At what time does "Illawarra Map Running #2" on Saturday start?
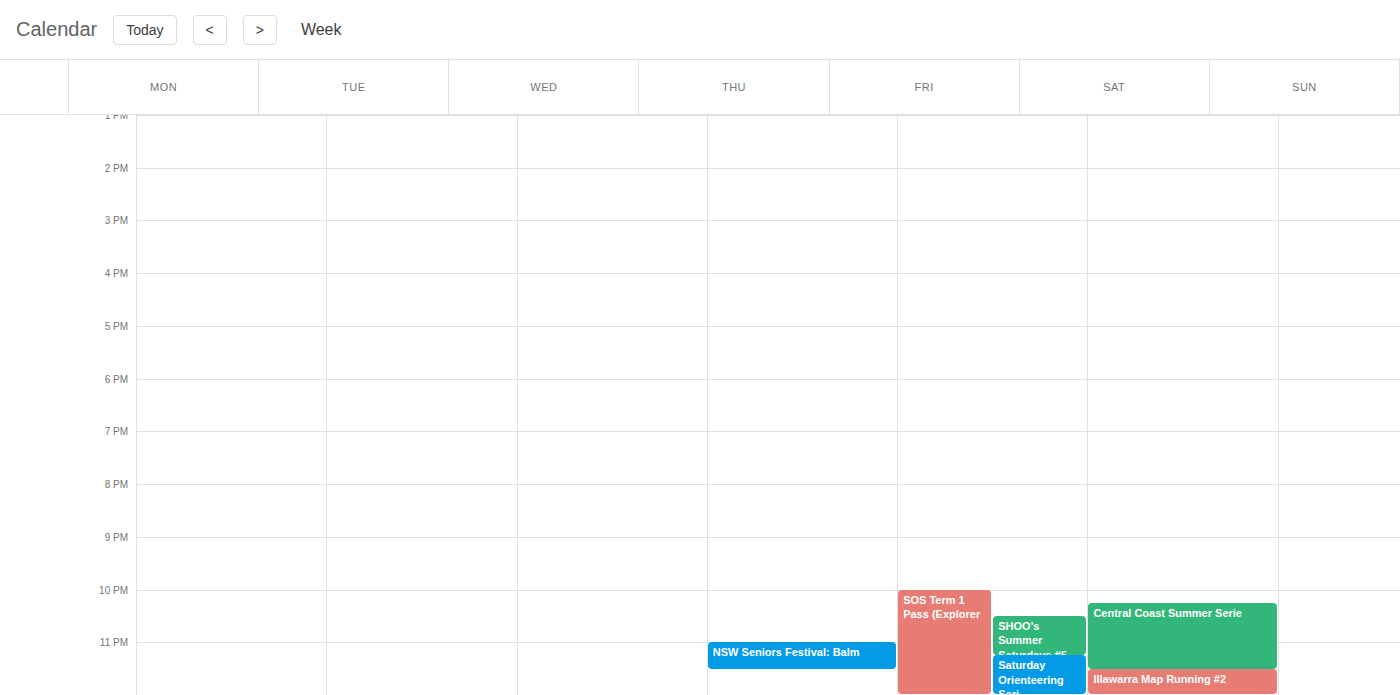
11:30 PM